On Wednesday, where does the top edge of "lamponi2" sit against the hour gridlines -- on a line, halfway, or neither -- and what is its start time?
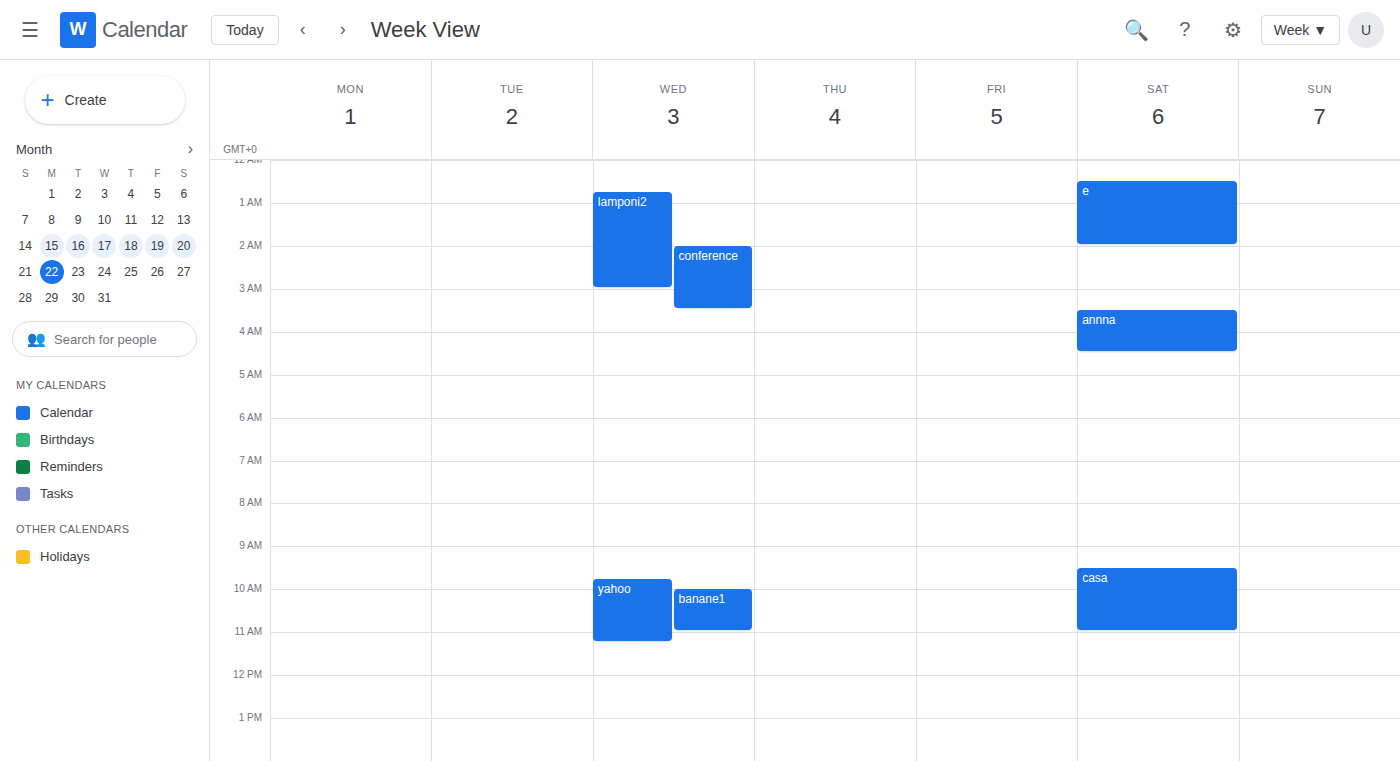
00:45 -- neither: three quarters of the way from the 00:00 line to the 01:00 line.